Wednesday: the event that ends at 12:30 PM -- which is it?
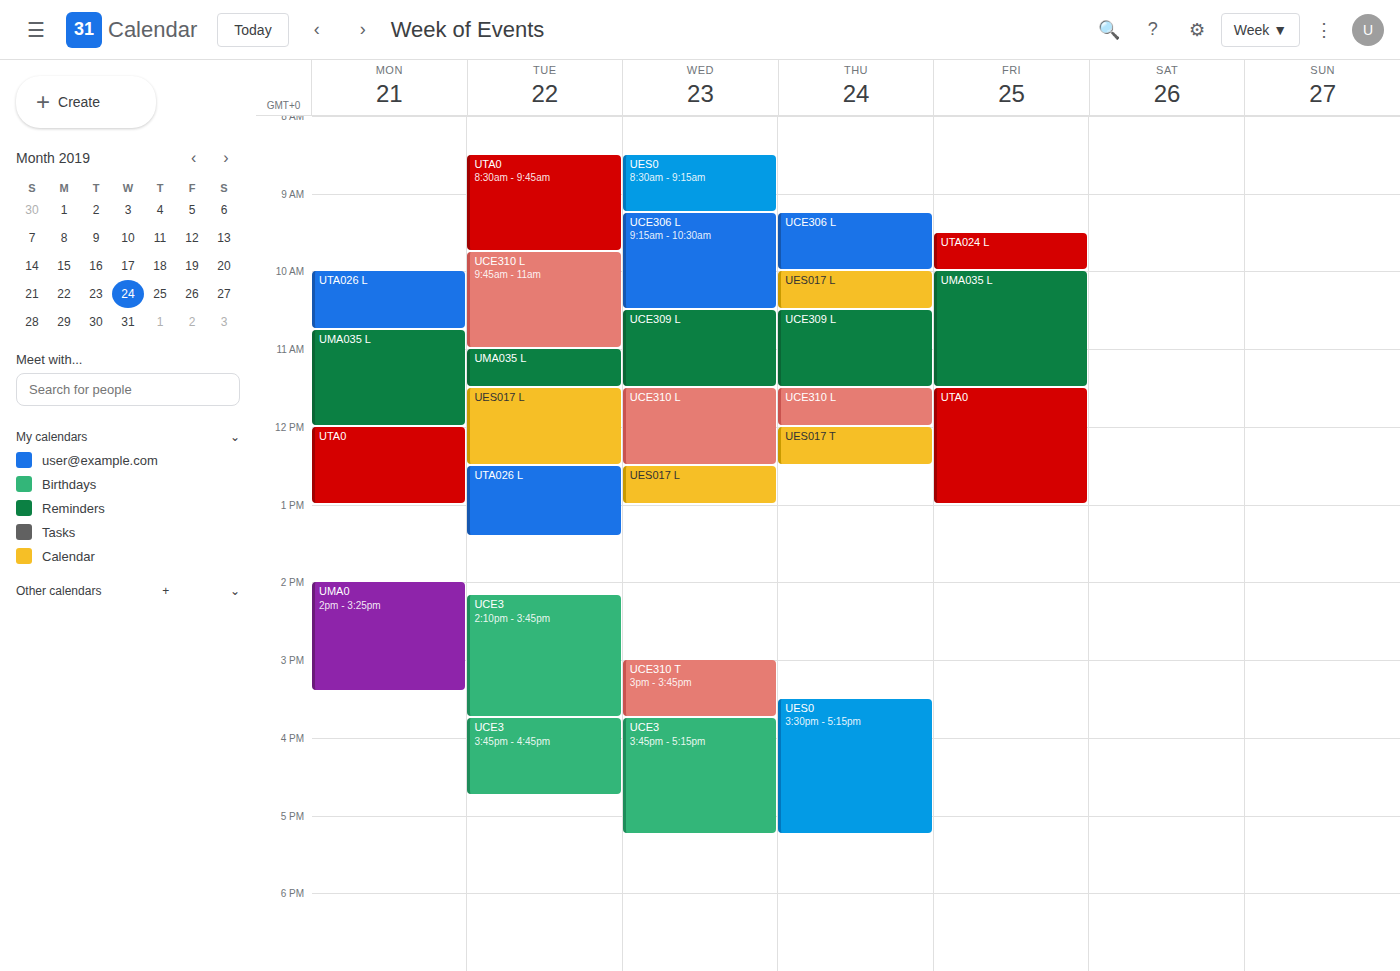
"UCE310 L"